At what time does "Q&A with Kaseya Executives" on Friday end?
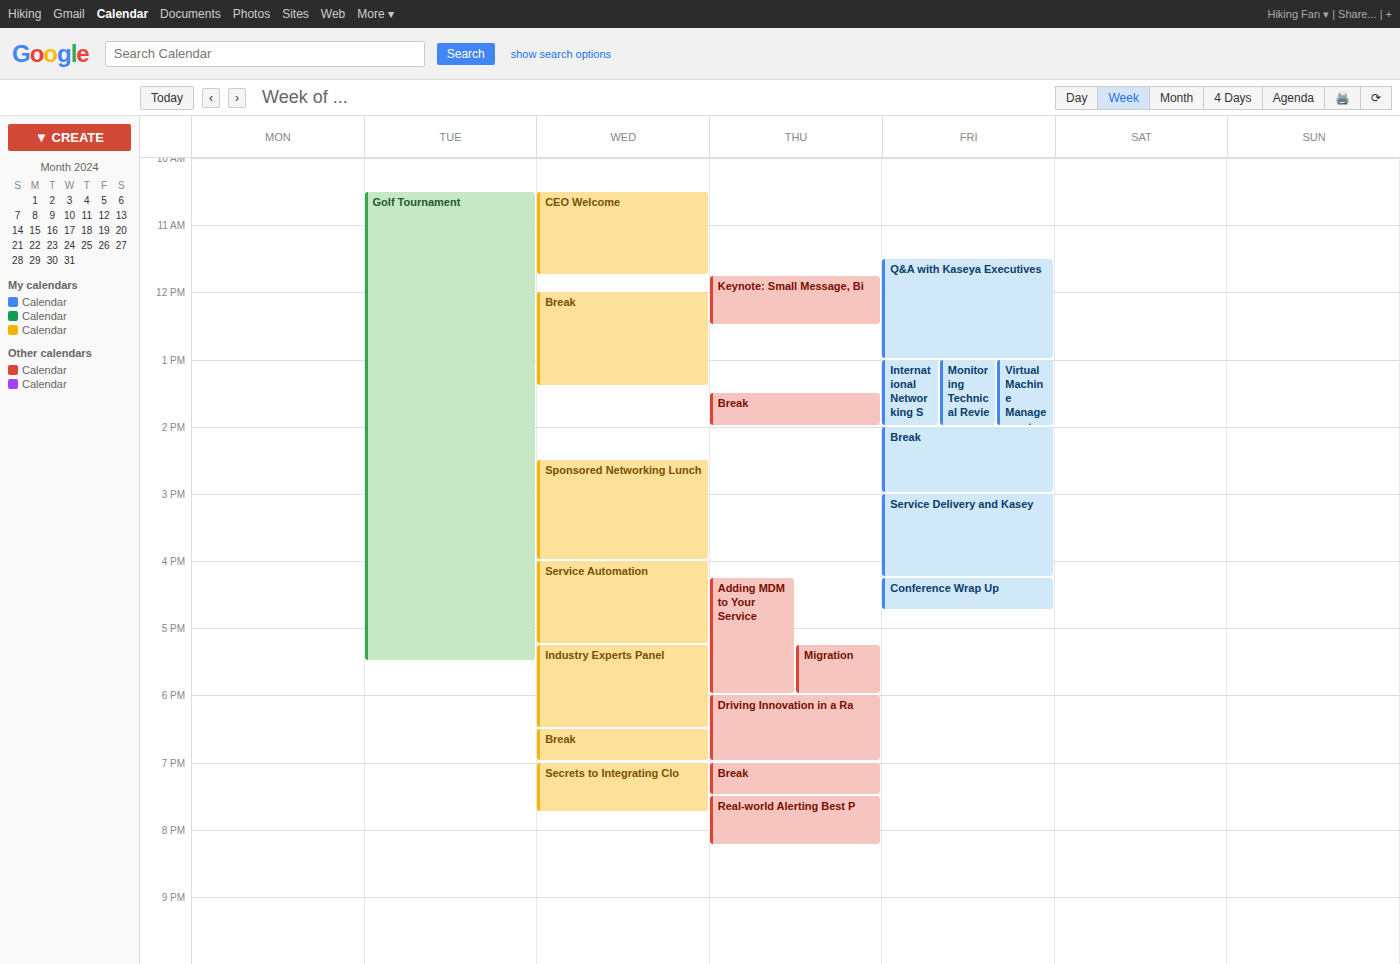
1:00 PM